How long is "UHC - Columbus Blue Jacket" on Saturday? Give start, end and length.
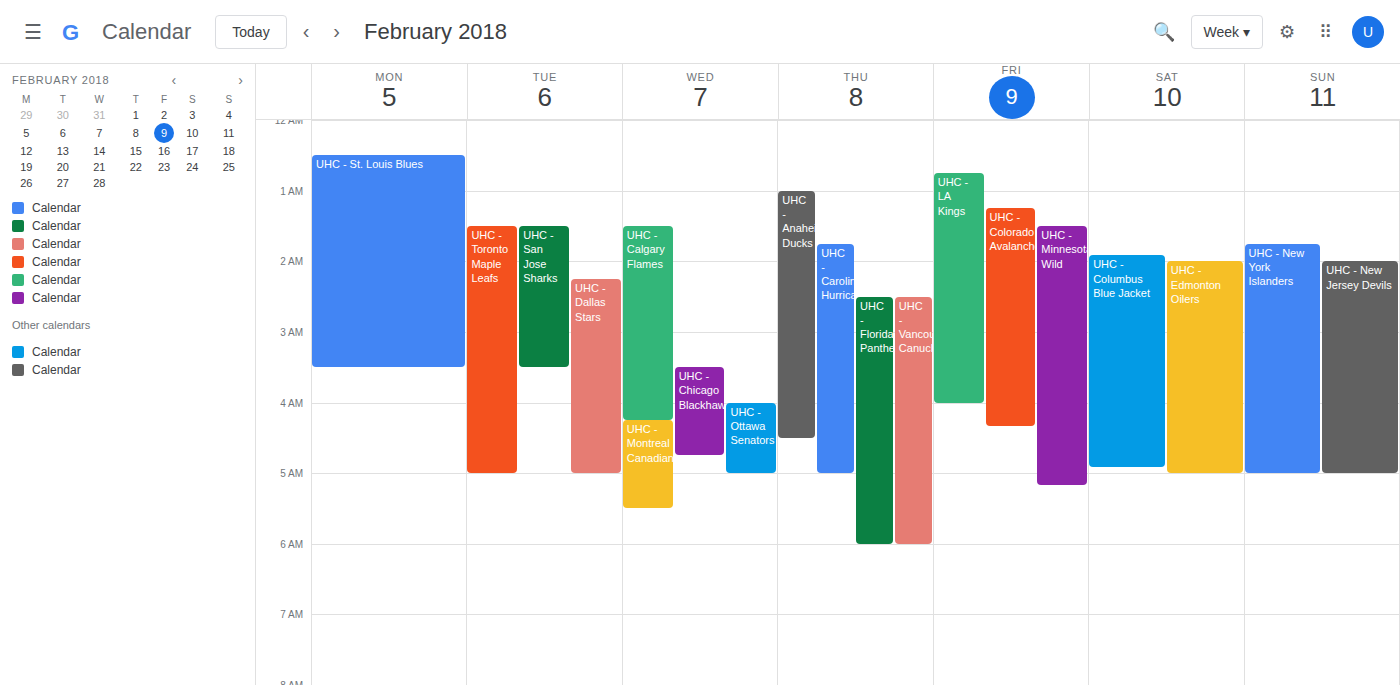
1:55 AM to 4:55 AM, 3 hours